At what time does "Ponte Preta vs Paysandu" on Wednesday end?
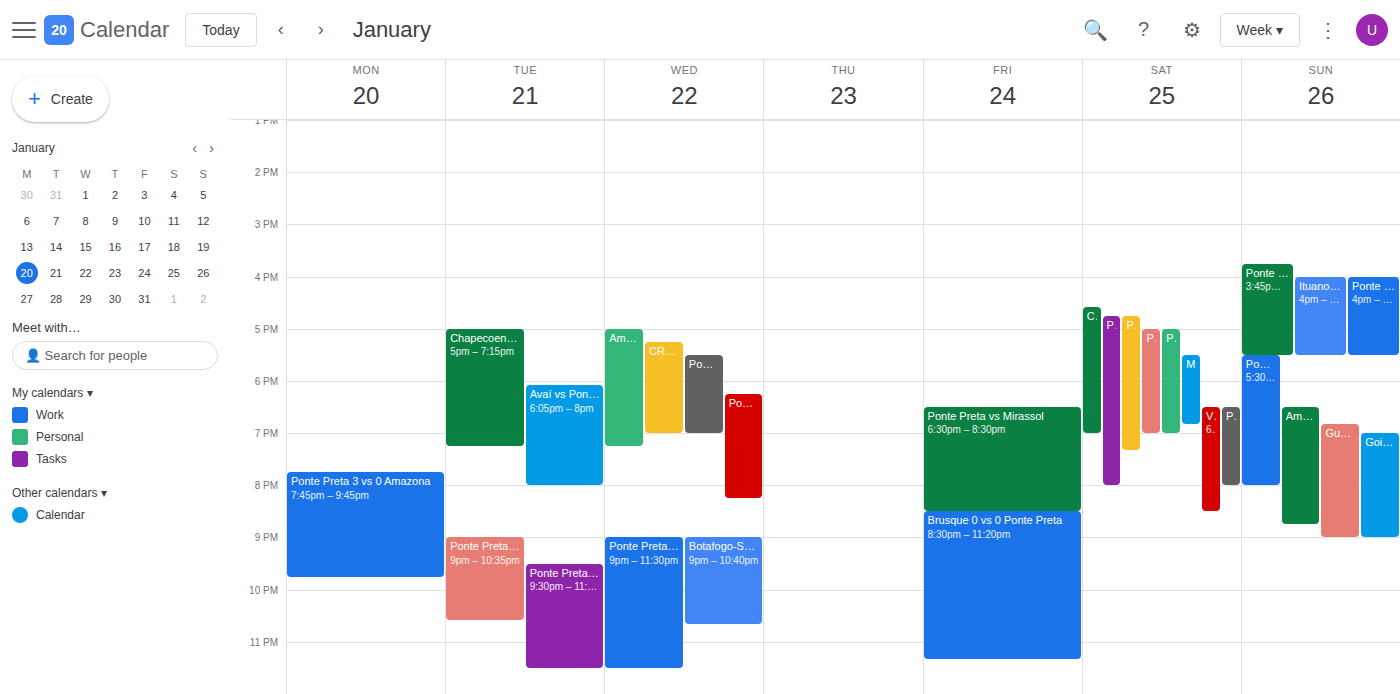
8:15 PM